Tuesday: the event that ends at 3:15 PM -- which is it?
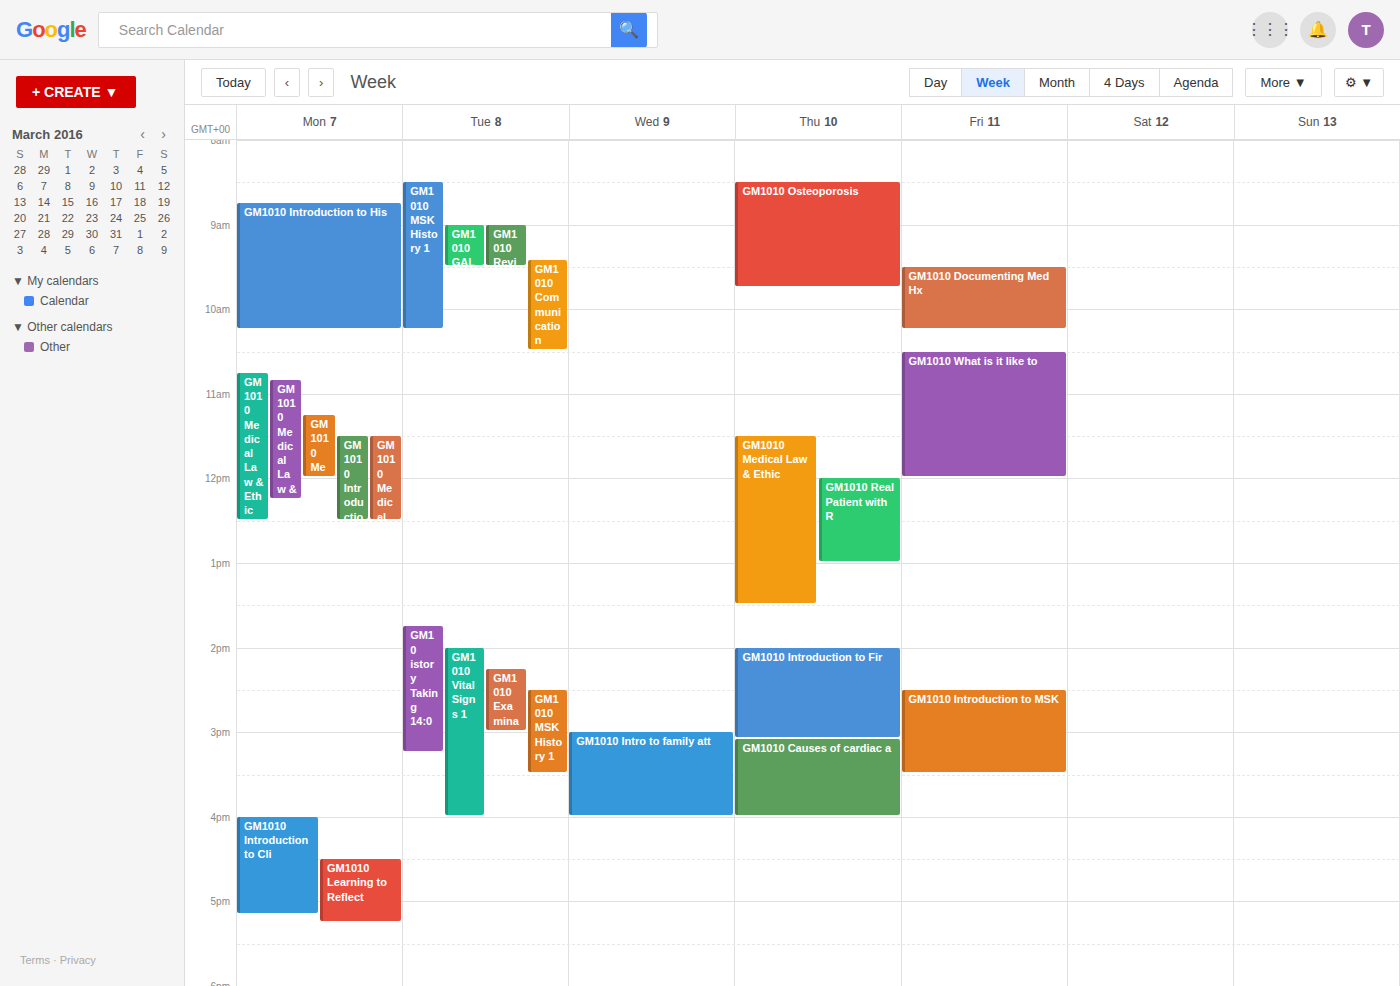
"GM10 istory Taking 14:0"